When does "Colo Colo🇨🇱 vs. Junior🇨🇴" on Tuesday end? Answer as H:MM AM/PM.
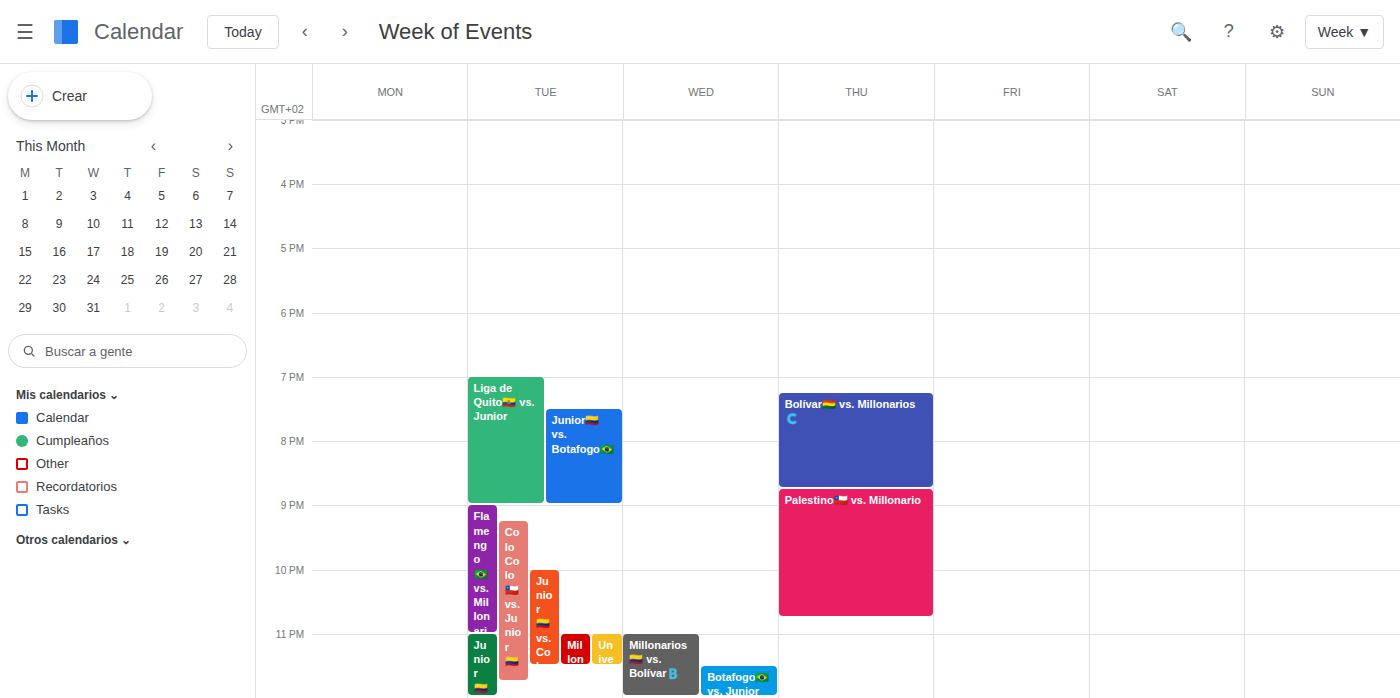
11:45 PM